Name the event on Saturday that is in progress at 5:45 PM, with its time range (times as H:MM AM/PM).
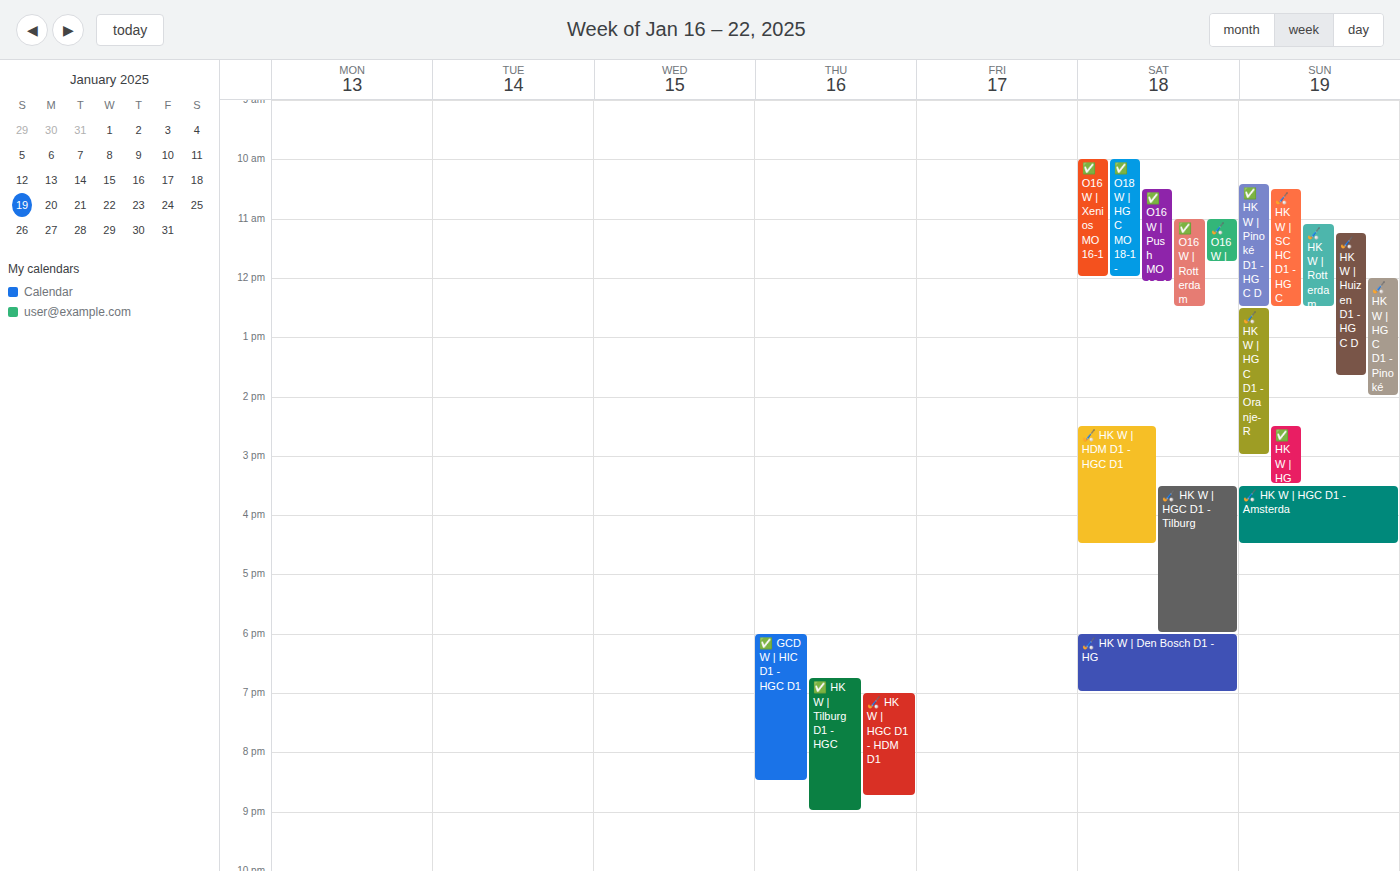
"🏑 HK W | HGC D1 - Tilburg", 3:30 PM to 6:00 PM